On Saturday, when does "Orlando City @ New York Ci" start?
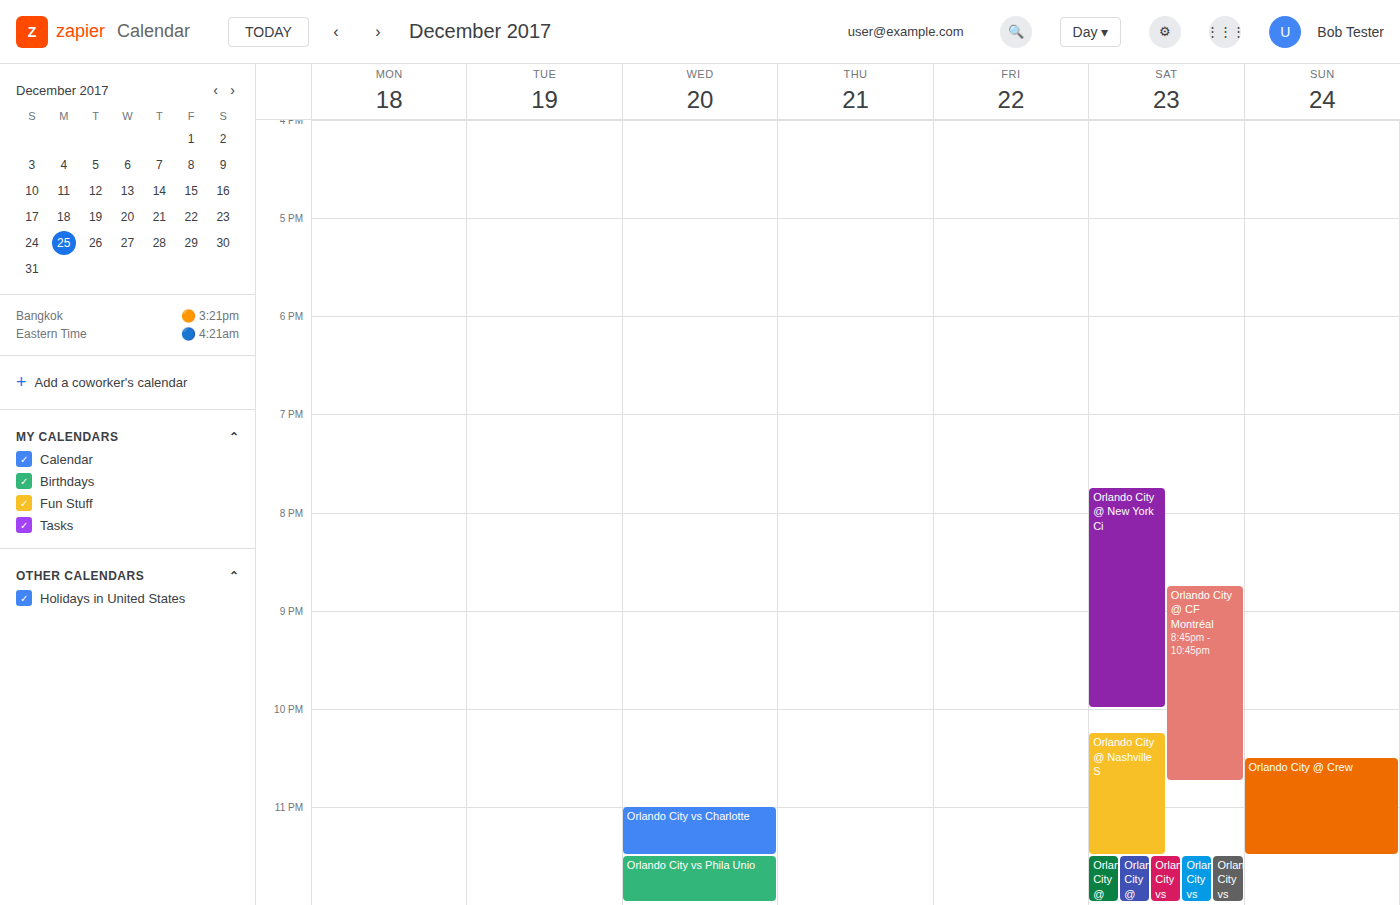
7:45 PM